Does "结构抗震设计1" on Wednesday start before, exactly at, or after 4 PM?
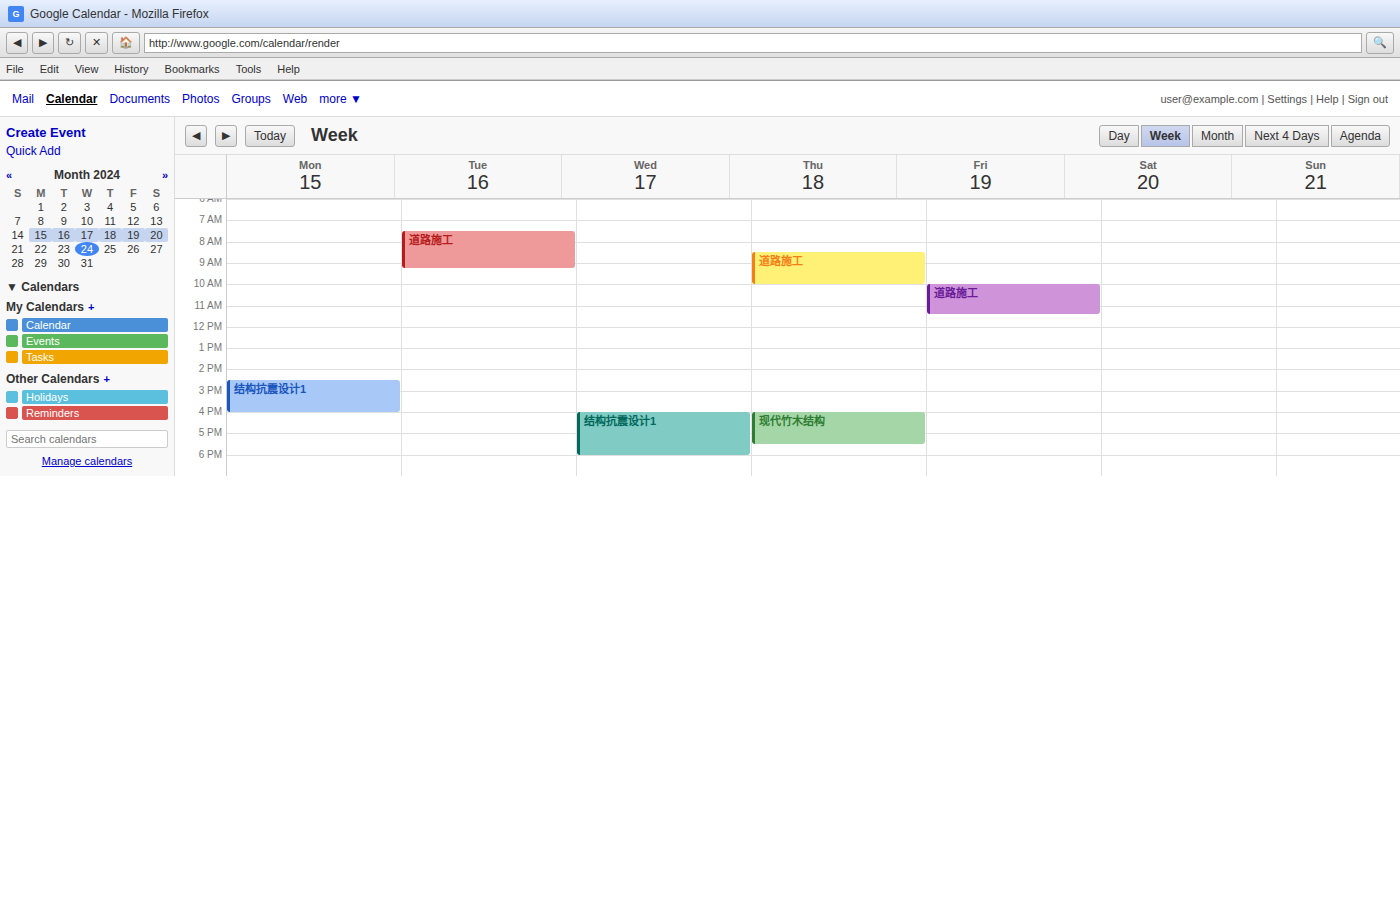
4:00 PM -- exactly at 4 PM, on the 4 PM line.